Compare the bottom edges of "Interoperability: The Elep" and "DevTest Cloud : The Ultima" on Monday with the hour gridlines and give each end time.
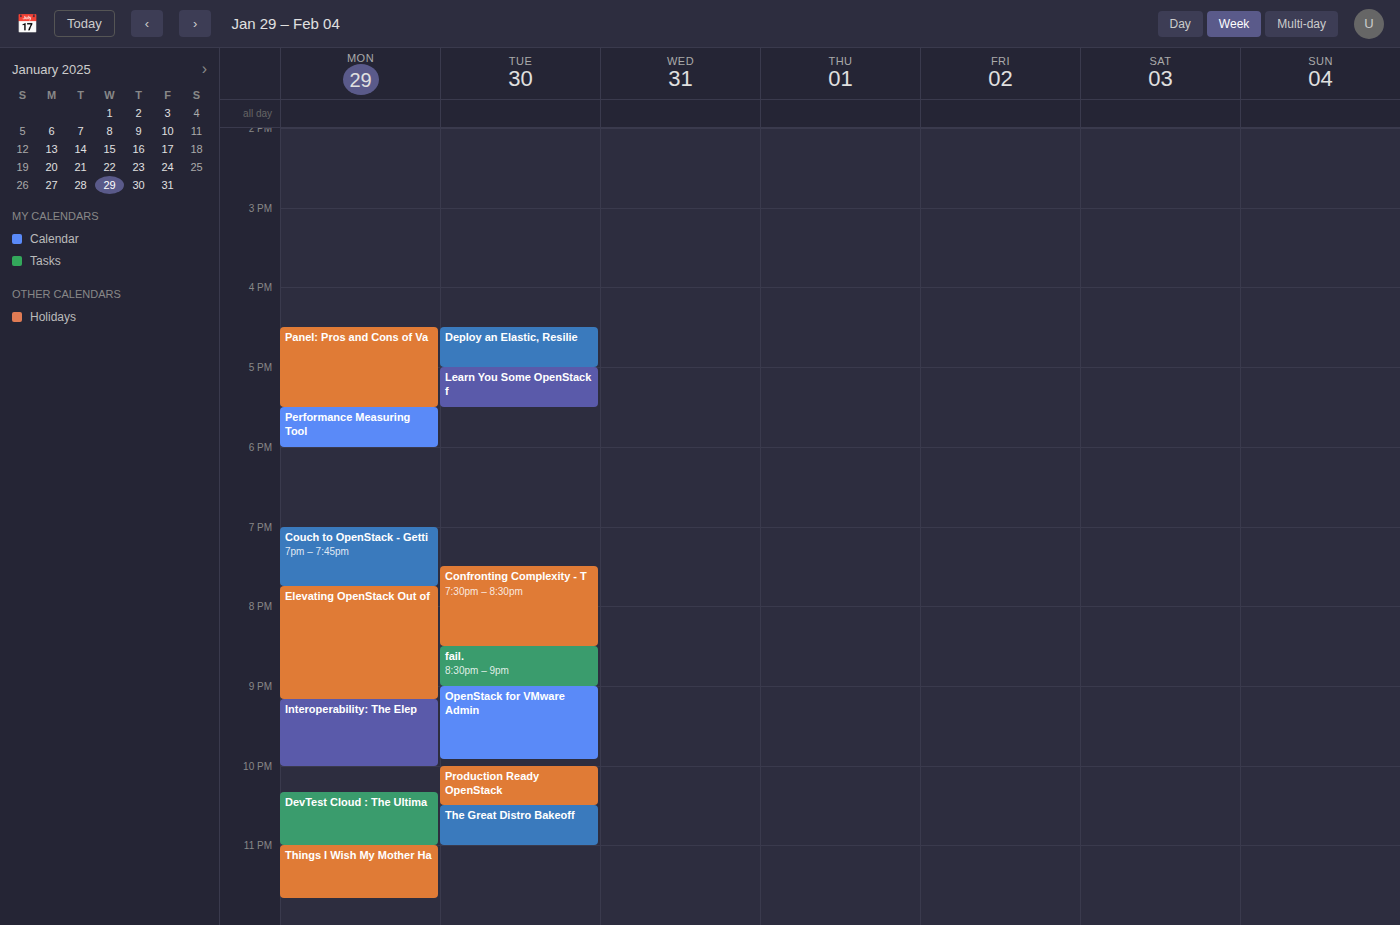
"Interoperability: The Elep": 10:00 PM, exactly on the 10 PM line. "DevTest Cloud : The Ultima": 11:00 PM, exactly on the 11 PM line.